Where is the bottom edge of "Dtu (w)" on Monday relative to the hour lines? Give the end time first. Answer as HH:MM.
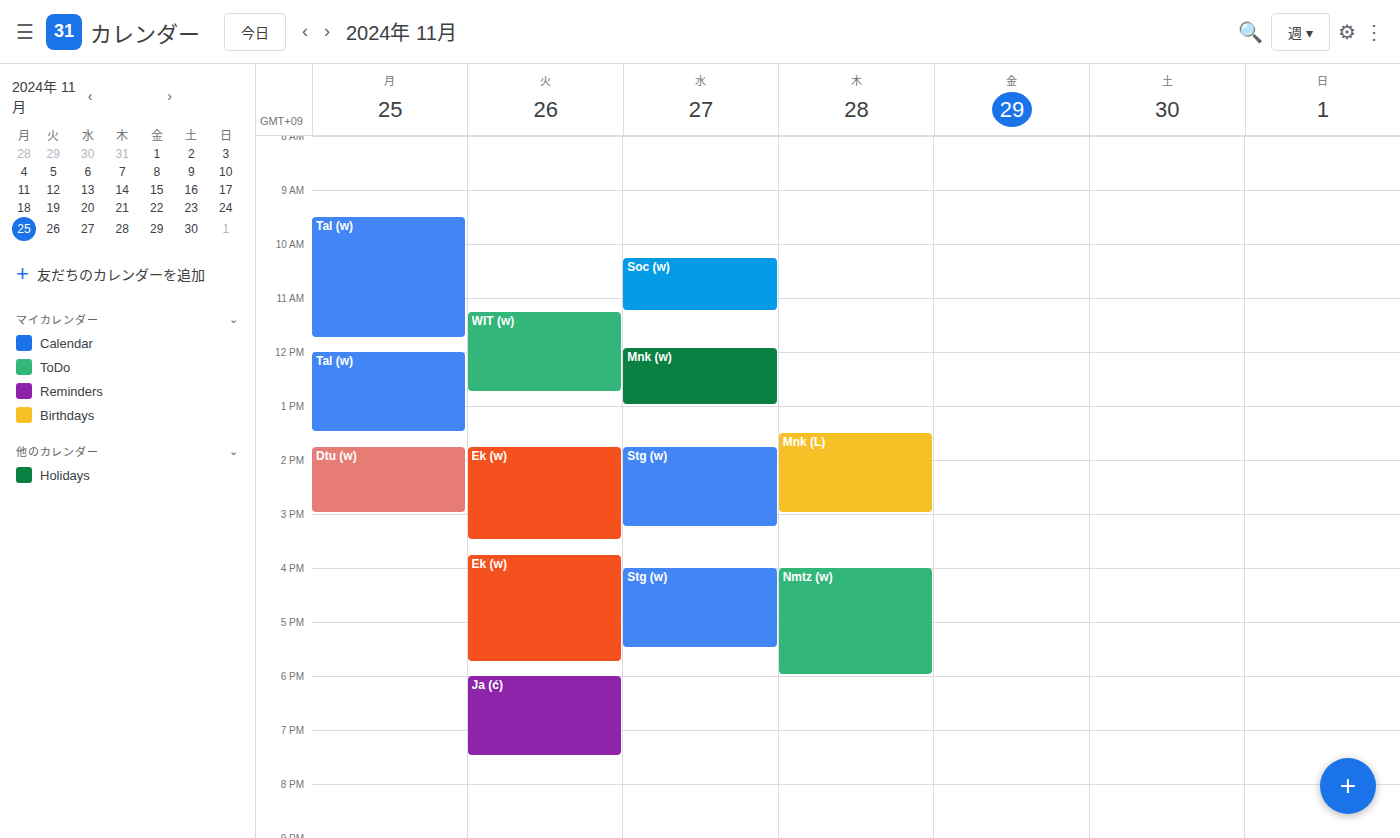
15:00 -- exactly on the 15:00 line.